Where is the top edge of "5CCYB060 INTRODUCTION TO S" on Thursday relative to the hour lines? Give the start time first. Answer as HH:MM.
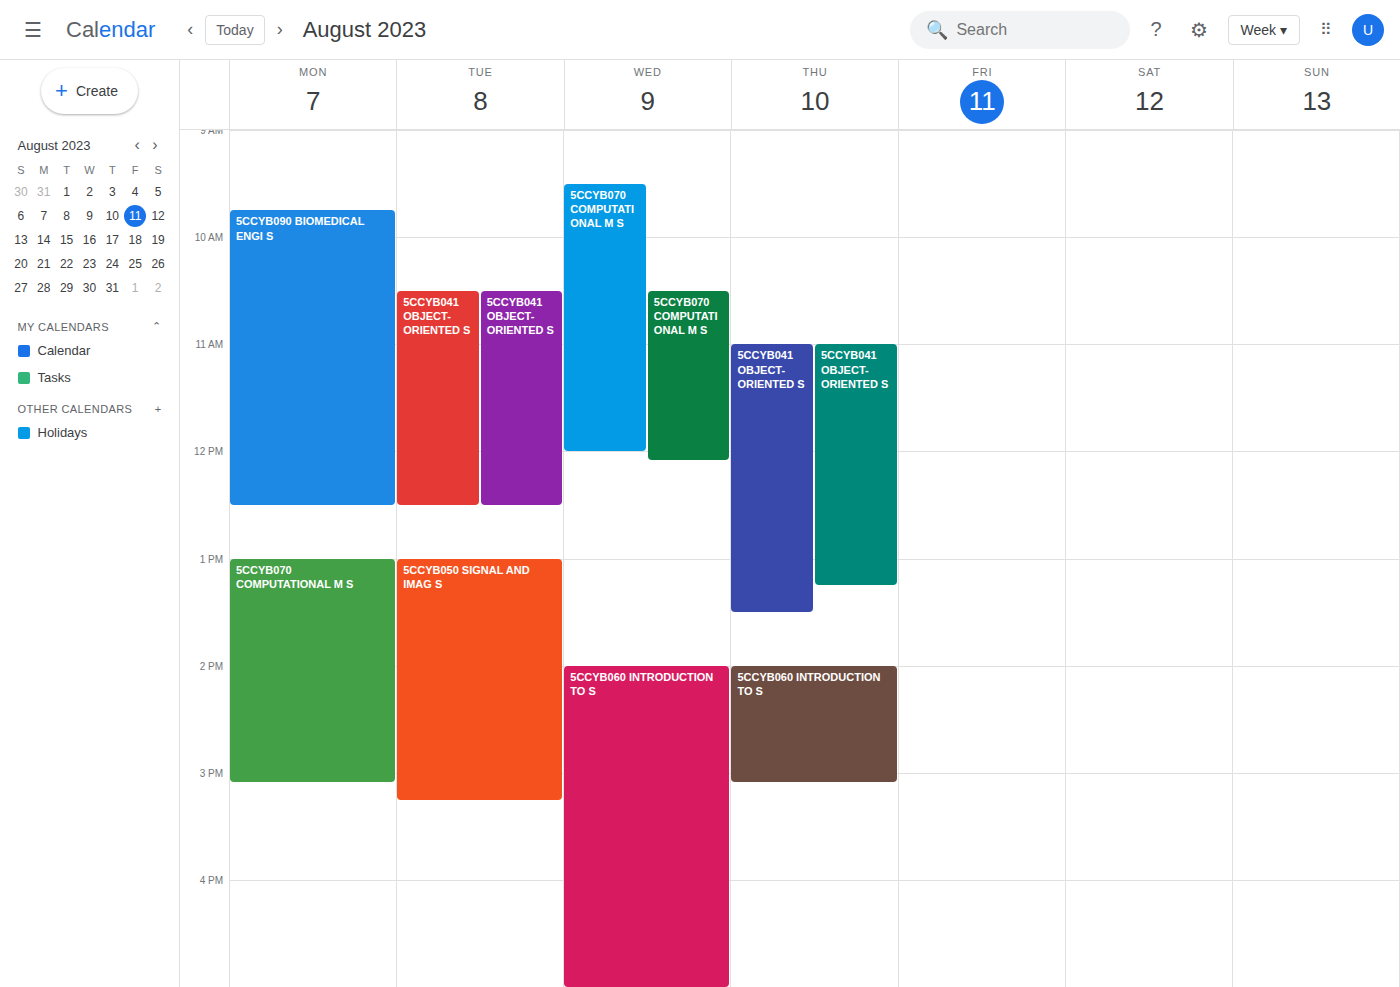
14:00 -- exactly on the 14:00 line.